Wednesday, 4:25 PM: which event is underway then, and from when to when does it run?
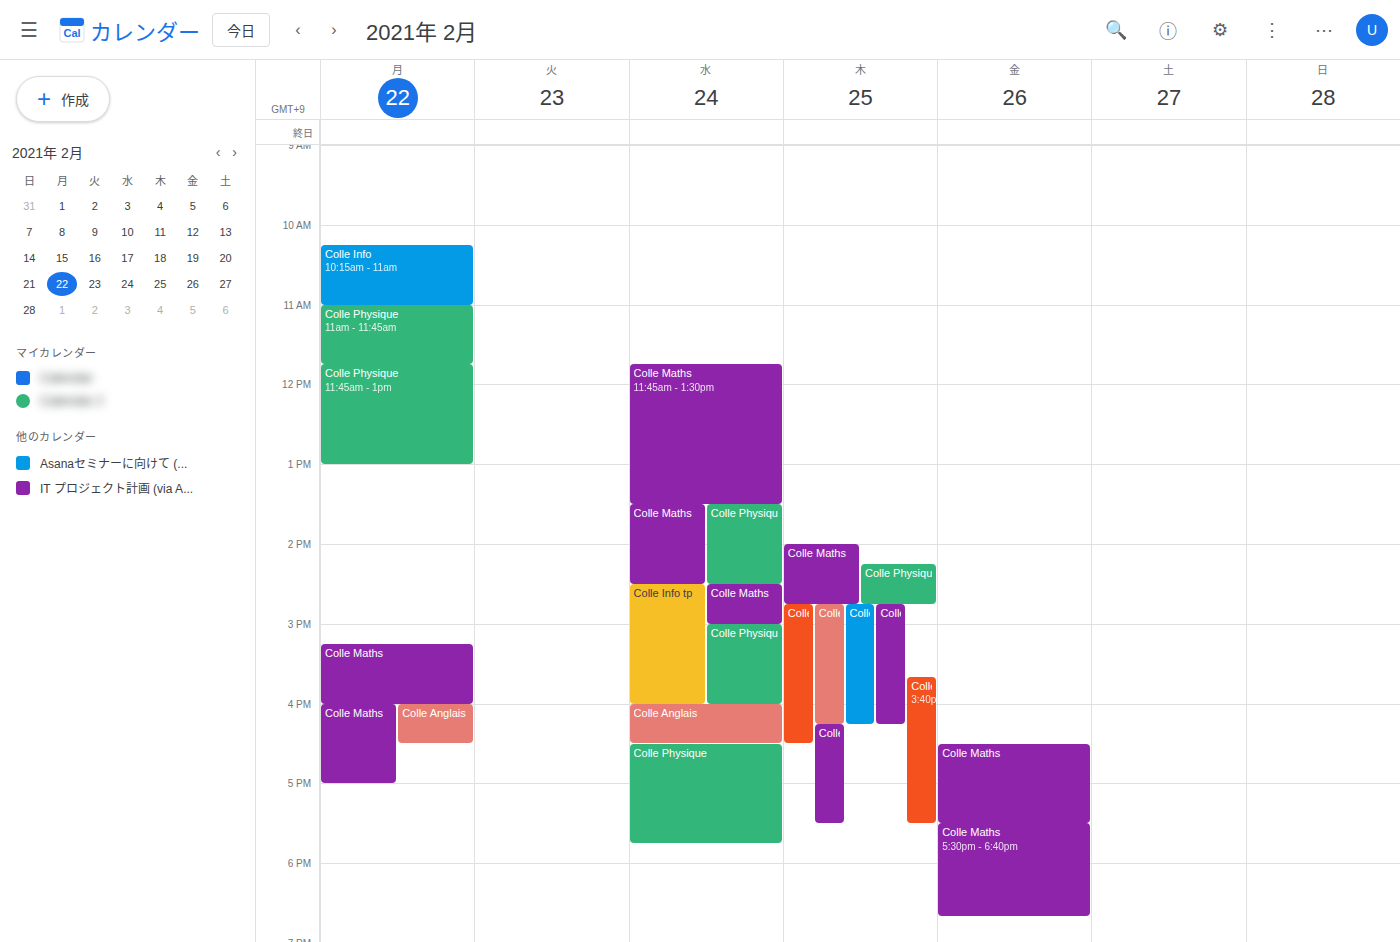
"Colle Anglais", 4:00 PM to 4:30 PM